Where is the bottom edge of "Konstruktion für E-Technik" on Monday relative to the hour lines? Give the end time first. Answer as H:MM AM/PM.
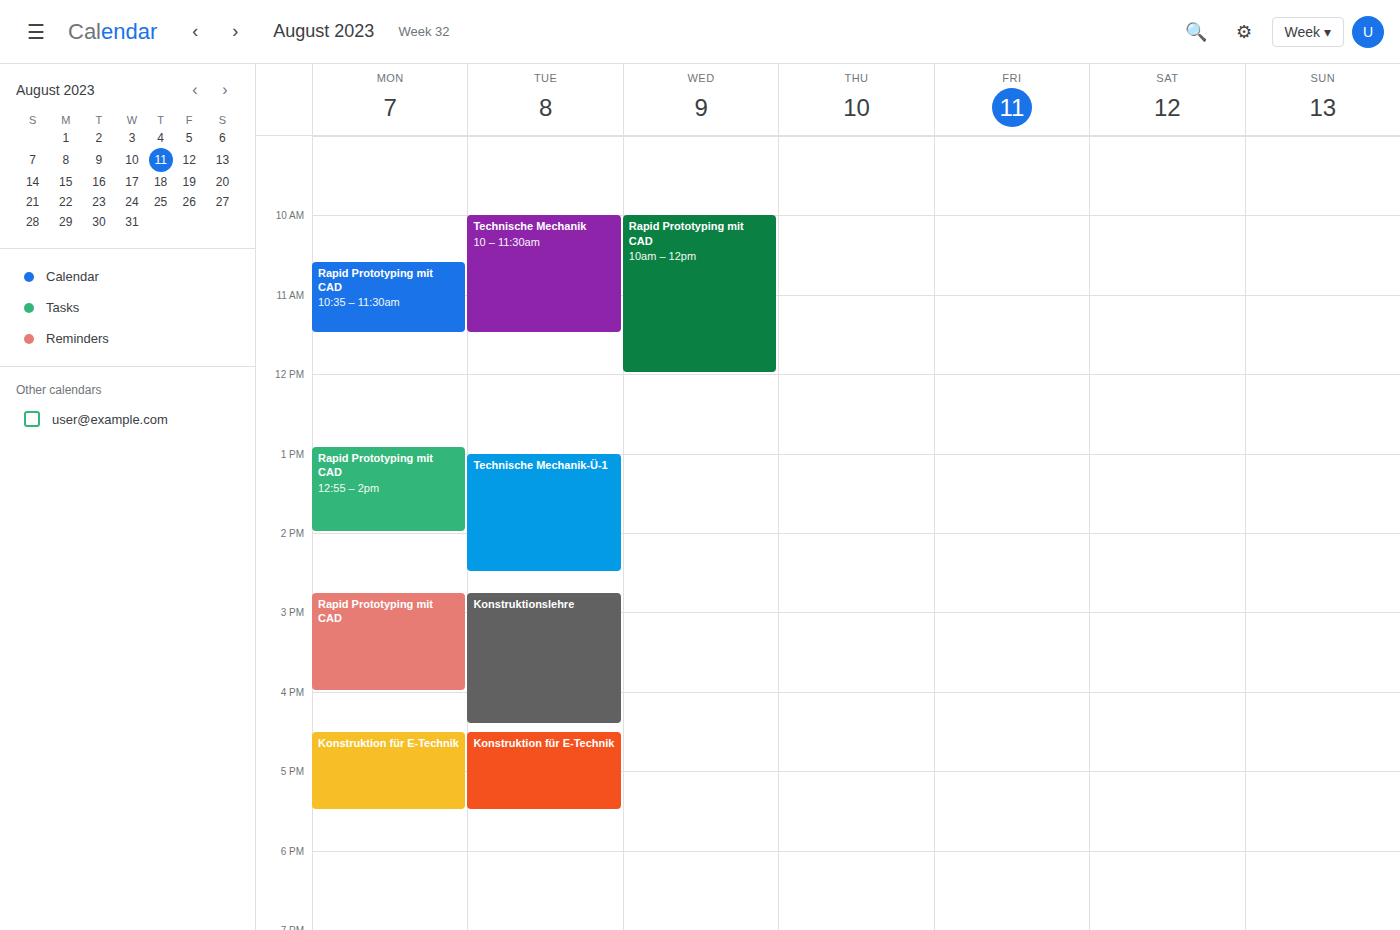
5:30 PM -- halfway between the 5 PM and 6 PM lines.